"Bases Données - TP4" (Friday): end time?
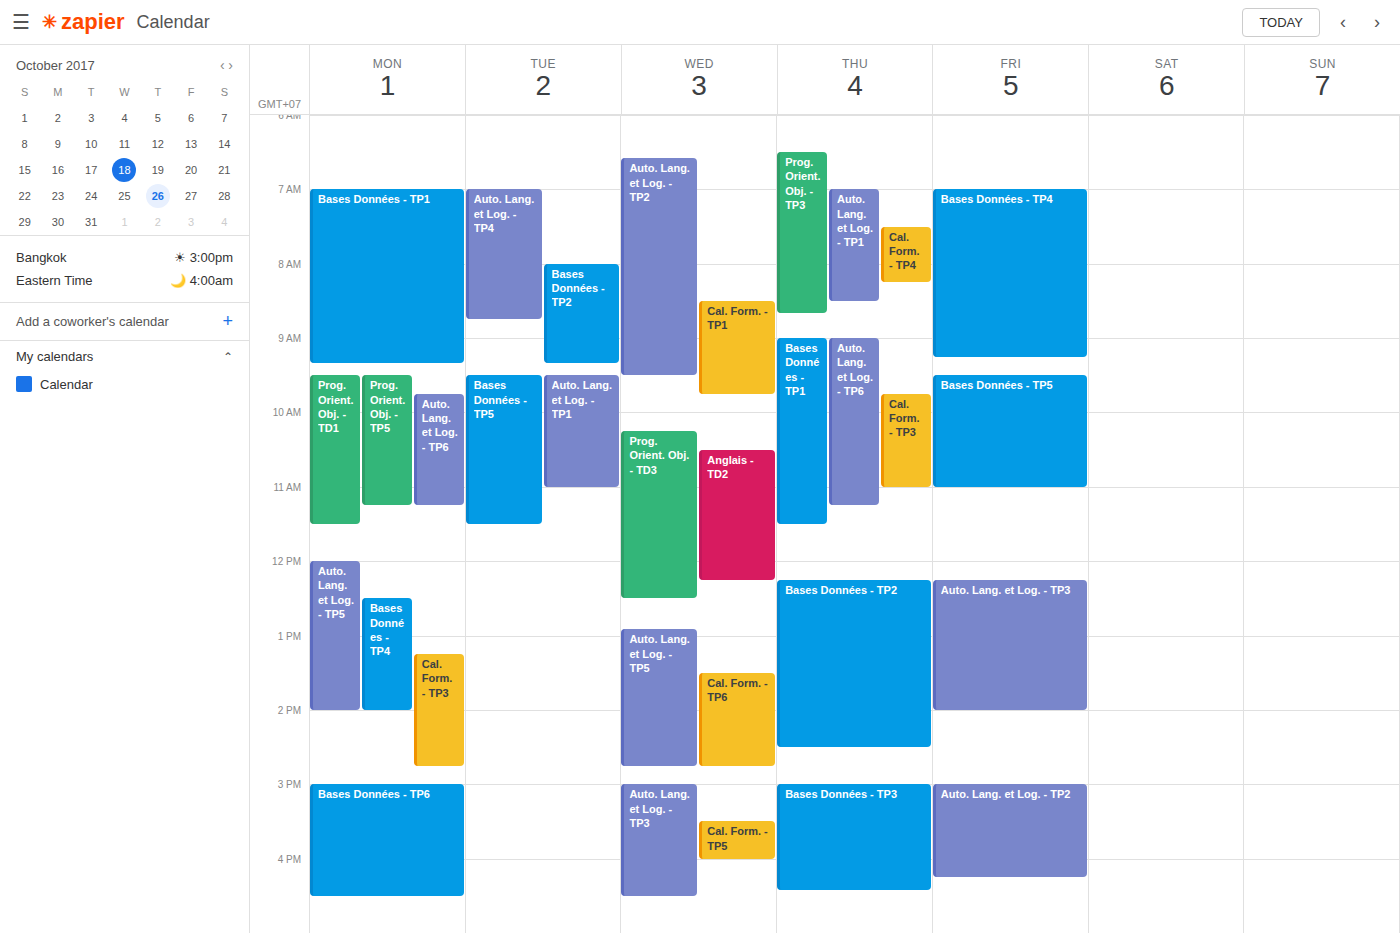
09:15